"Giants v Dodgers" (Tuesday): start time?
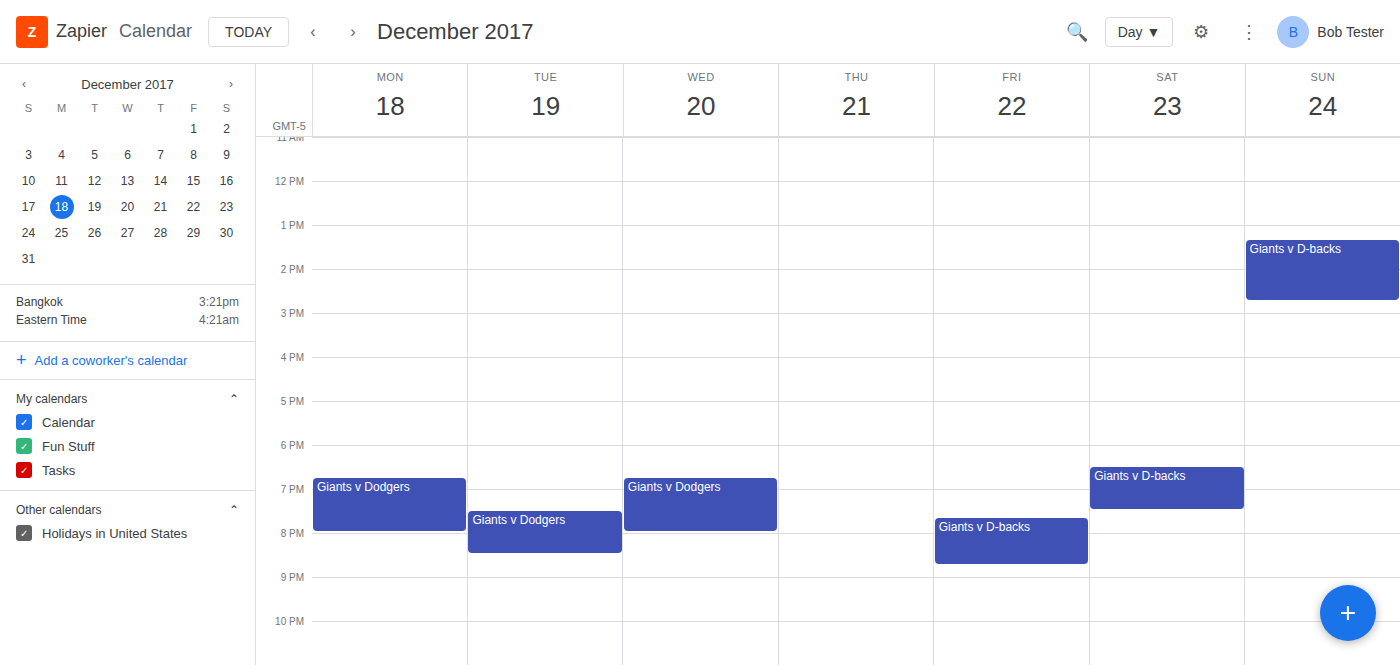
7:30 PM